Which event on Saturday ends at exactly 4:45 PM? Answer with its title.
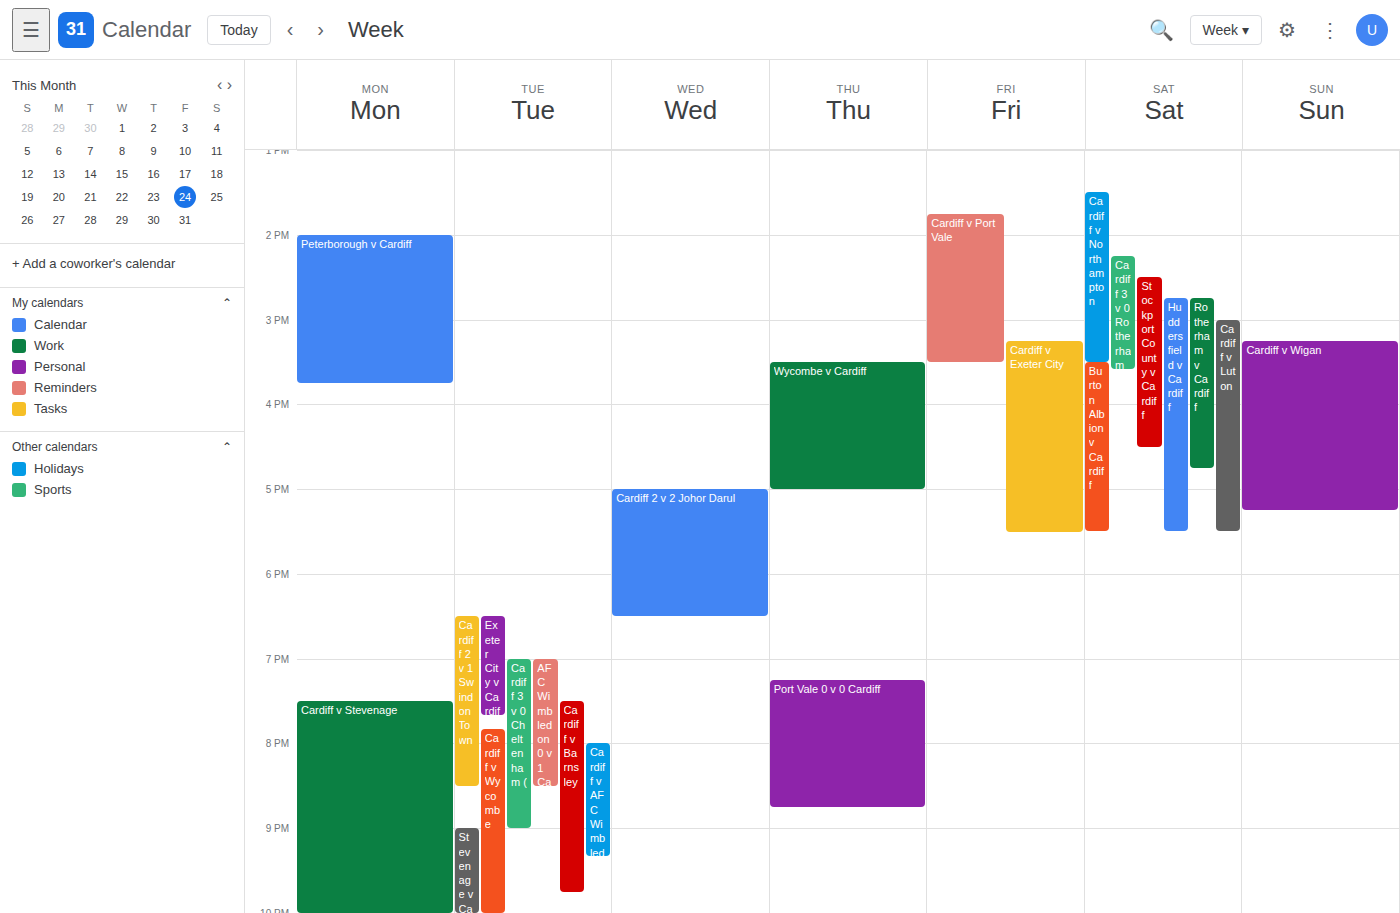
"Rotherham v Cardiff"